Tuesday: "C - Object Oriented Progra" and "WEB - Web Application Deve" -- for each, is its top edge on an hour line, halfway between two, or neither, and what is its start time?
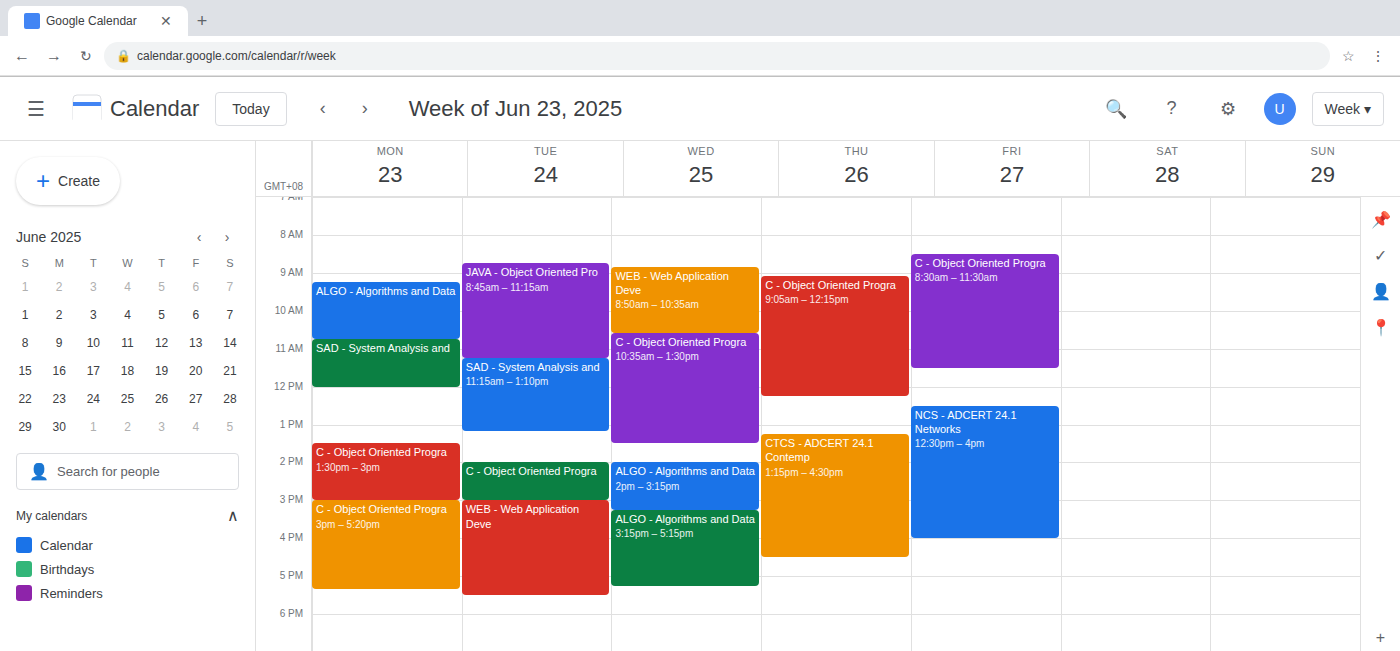
"C - Object Oriented Progra": 2:00 PM, exactly on the 2 PM line. "WEB - Web Application Deve": 3:00 PM, exactly on the 3 PM line.